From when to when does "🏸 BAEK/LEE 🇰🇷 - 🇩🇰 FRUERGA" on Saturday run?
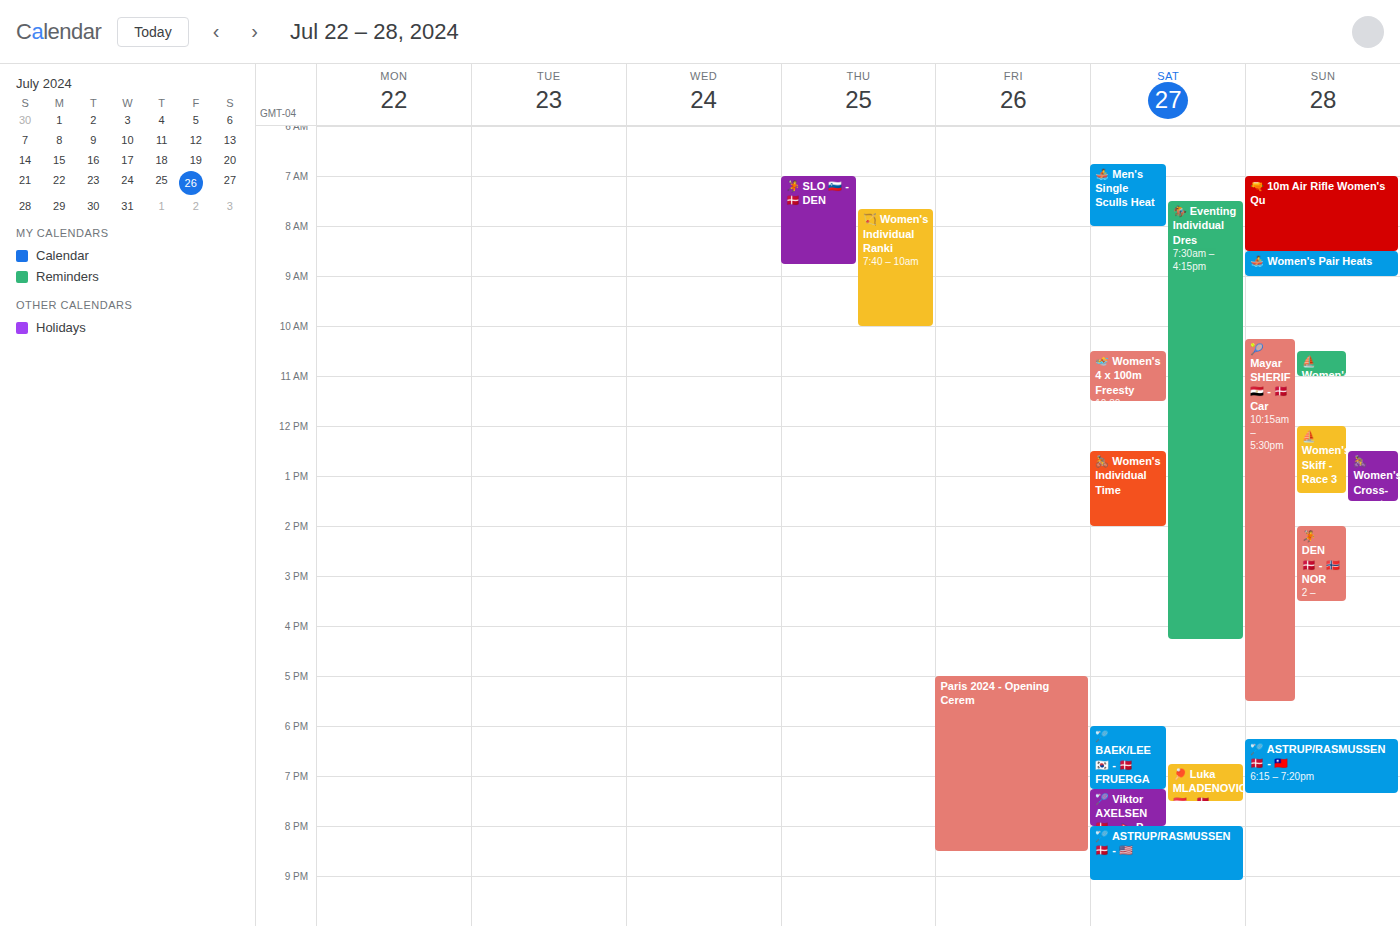
6:00 PM to 7:15 PM